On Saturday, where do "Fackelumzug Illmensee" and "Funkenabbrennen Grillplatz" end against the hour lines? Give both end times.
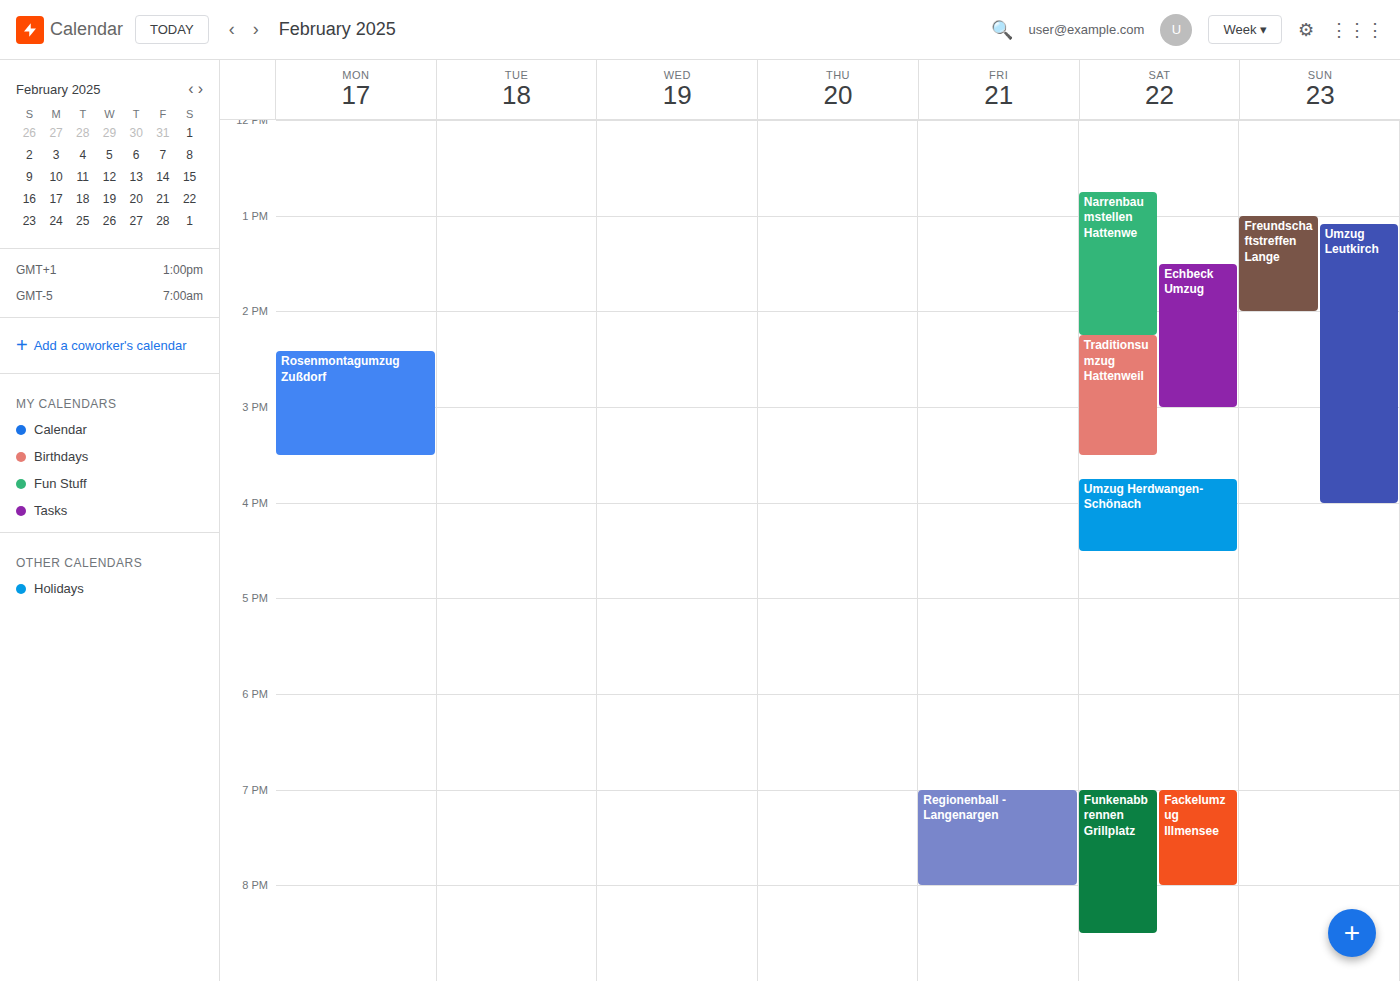
"Fackelumzug Illmensee": 8:00 PM, exactly on the 8 PM line. "Funkenabbrennen Grillplatz": 8:30 PM, halfway between the 8 PM and 9 PM lines.